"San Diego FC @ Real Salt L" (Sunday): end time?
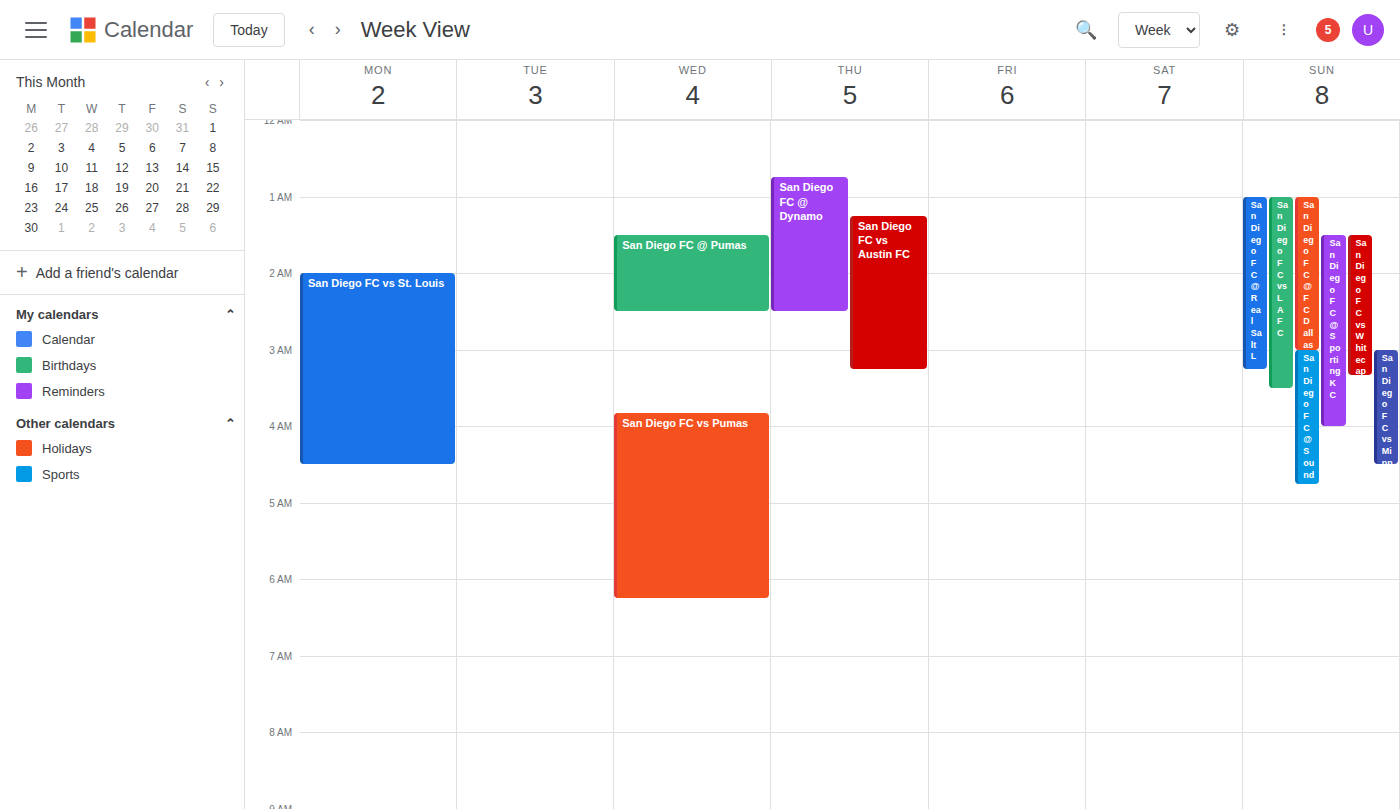
3:15 AM